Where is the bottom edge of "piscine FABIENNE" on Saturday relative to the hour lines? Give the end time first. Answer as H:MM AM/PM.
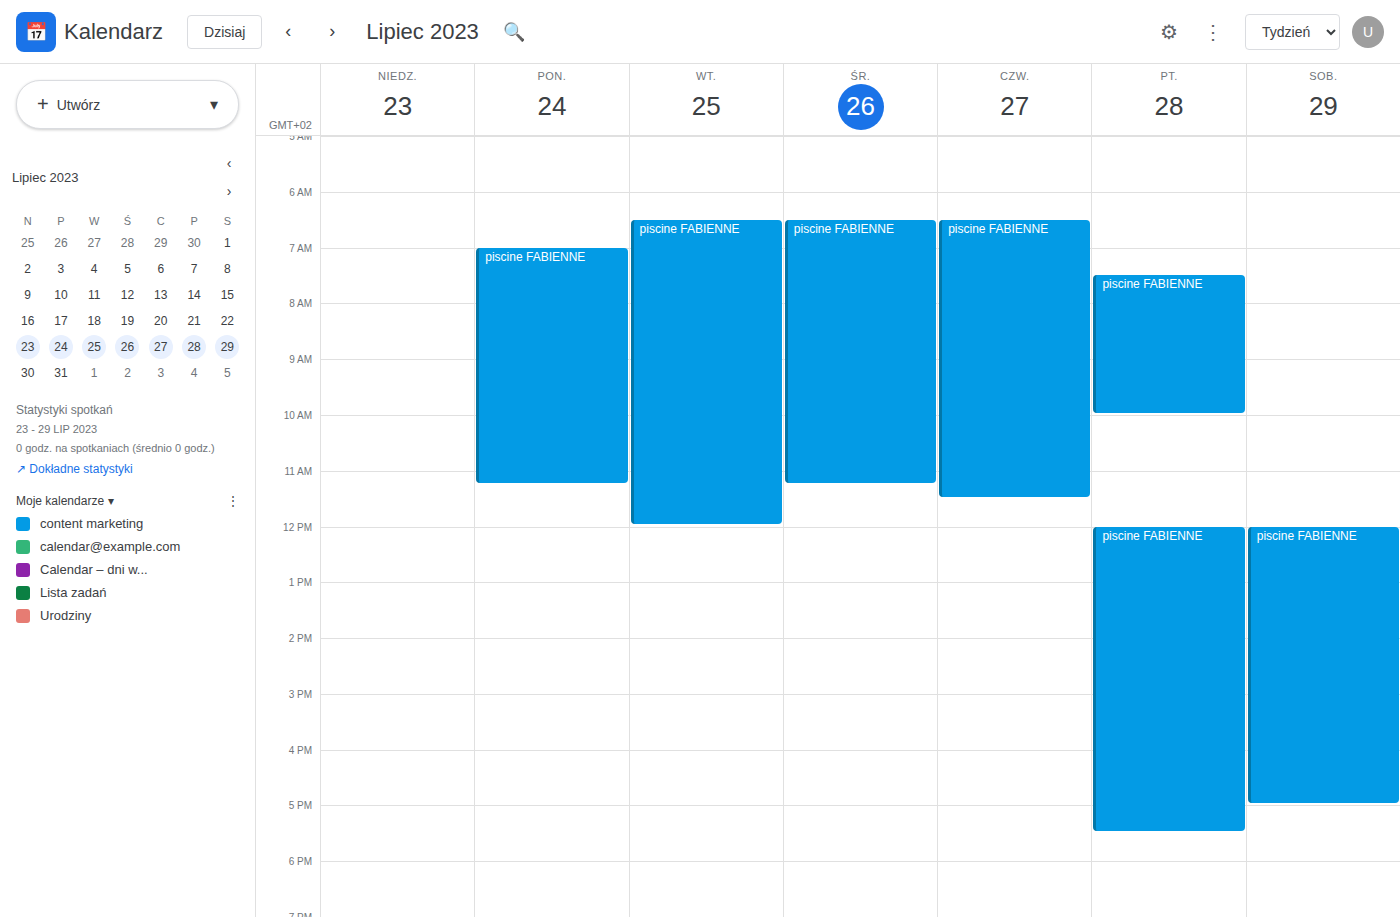
5:00 PM -- exactly on the 5 PM line.